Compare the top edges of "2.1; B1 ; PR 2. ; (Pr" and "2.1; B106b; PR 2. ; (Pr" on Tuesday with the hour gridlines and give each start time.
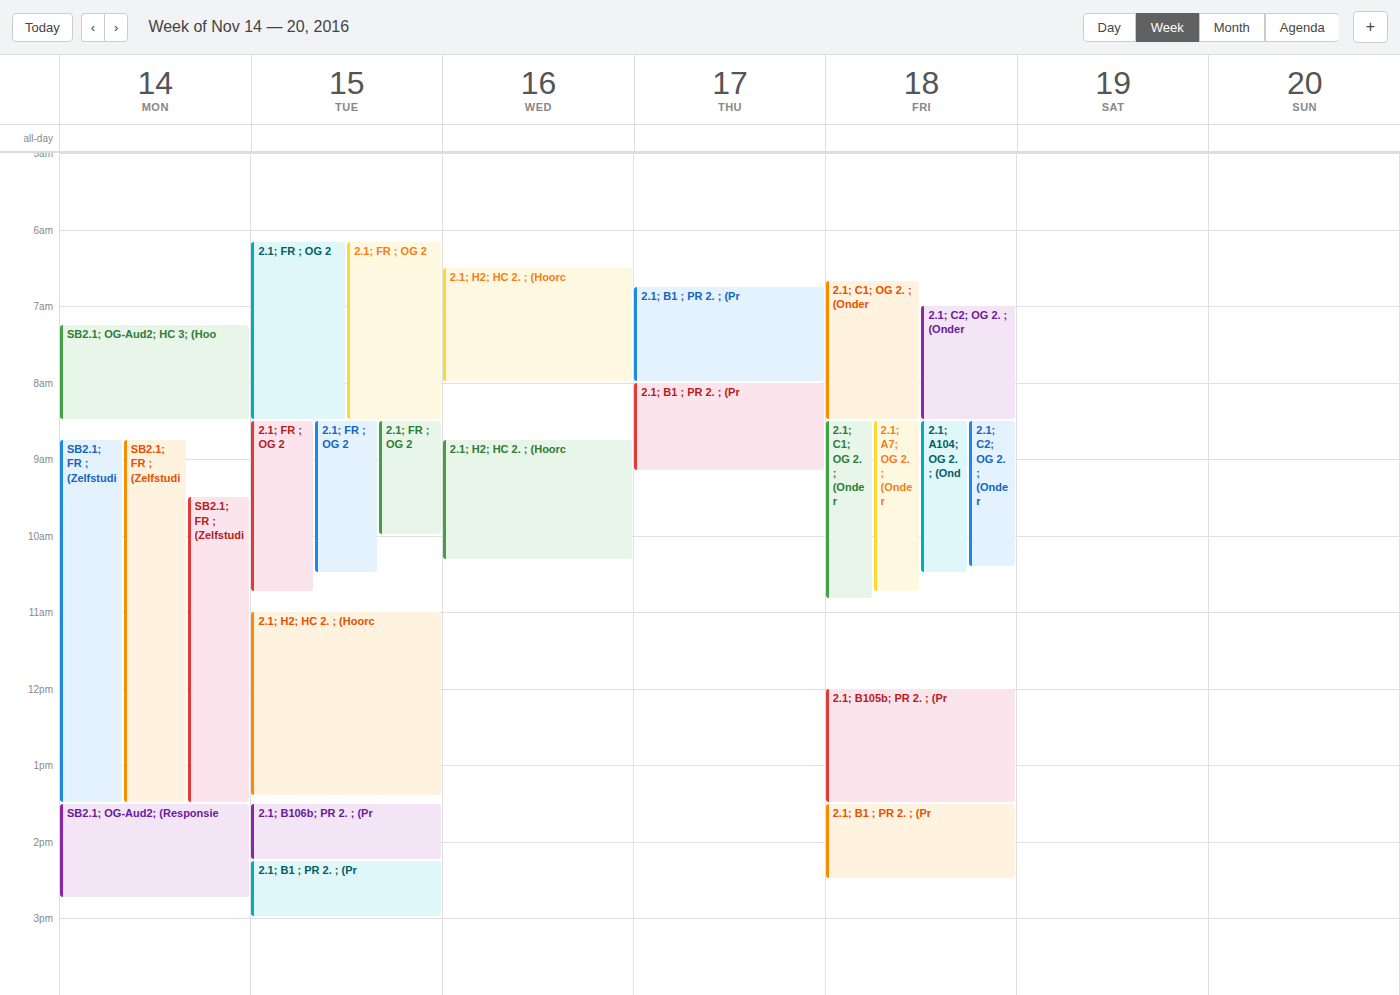
"2.1; B1 ; PR 2. ; (Pr": 2:15 PM, neither: a quarter of the way from the 2 PM line to the 3 PM line. "2.1; B106b; PR 2. ; (Pr": 1:30 PM, halfway between the 1 PM and 2 PM lines.